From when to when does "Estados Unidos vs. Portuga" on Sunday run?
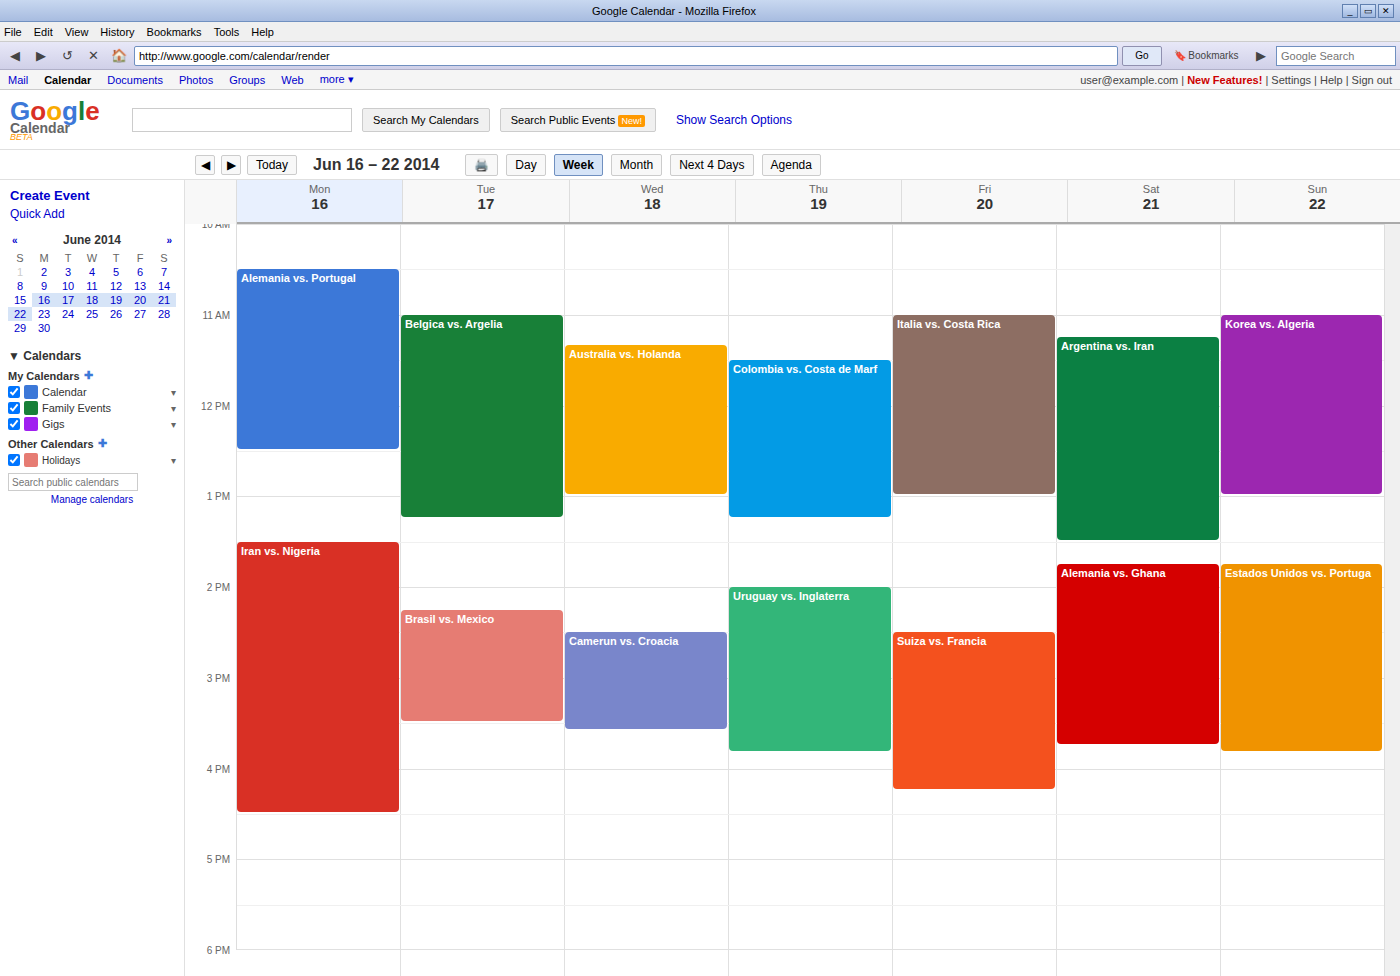
1:45 PM to 3:50 PM